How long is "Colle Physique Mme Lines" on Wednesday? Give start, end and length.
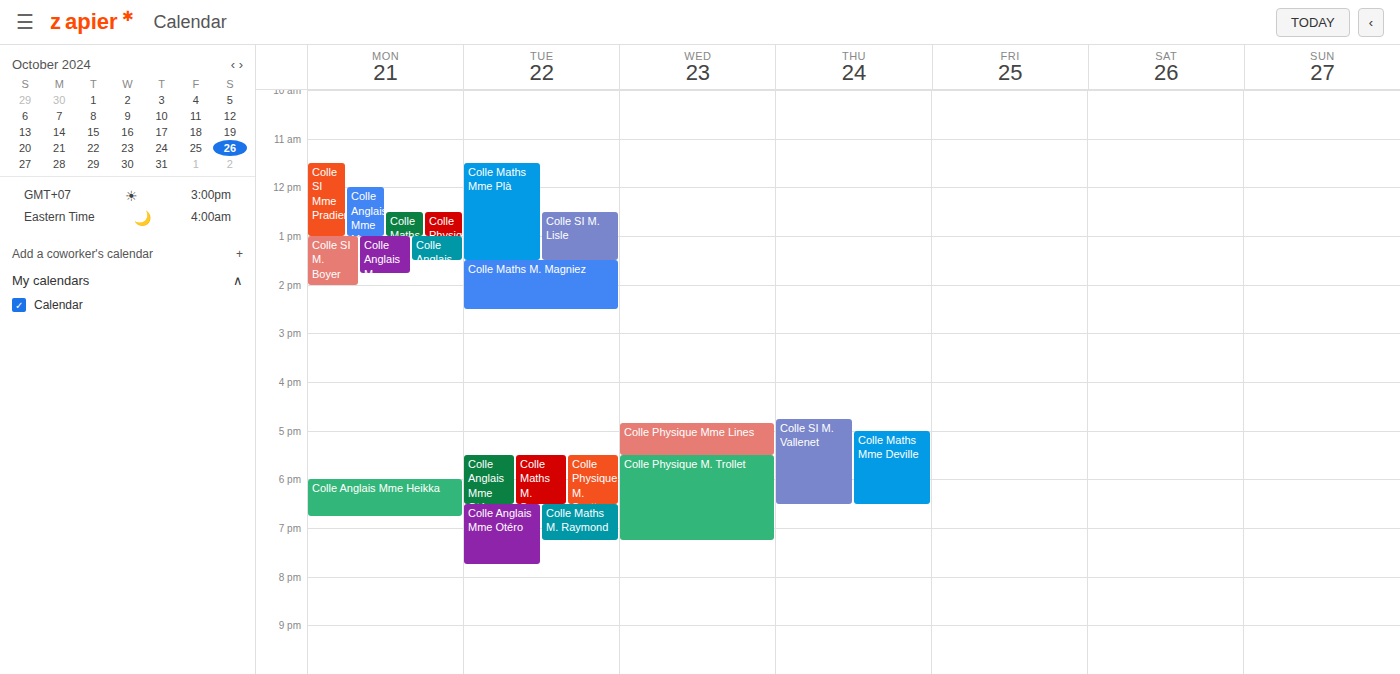
4:50 PM to 5:30 PM, 40 minutes